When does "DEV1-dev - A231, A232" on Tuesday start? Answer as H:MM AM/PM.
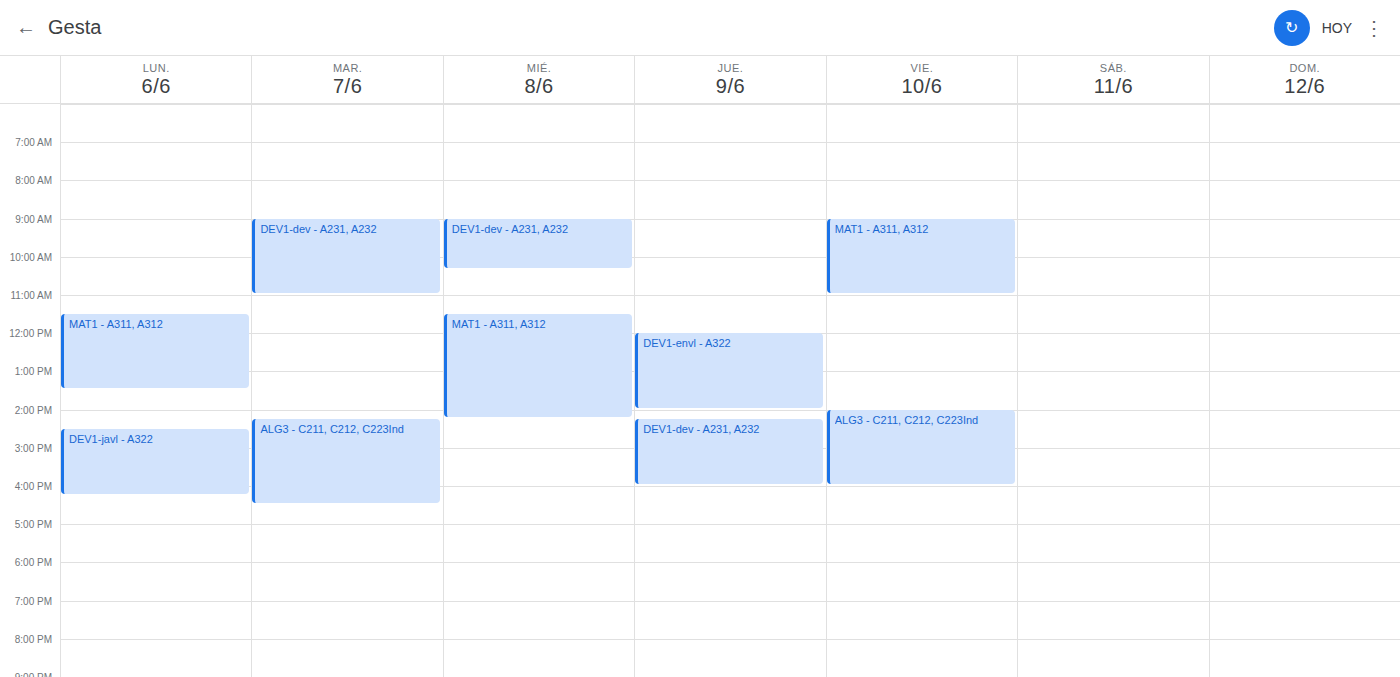
9:00 AM